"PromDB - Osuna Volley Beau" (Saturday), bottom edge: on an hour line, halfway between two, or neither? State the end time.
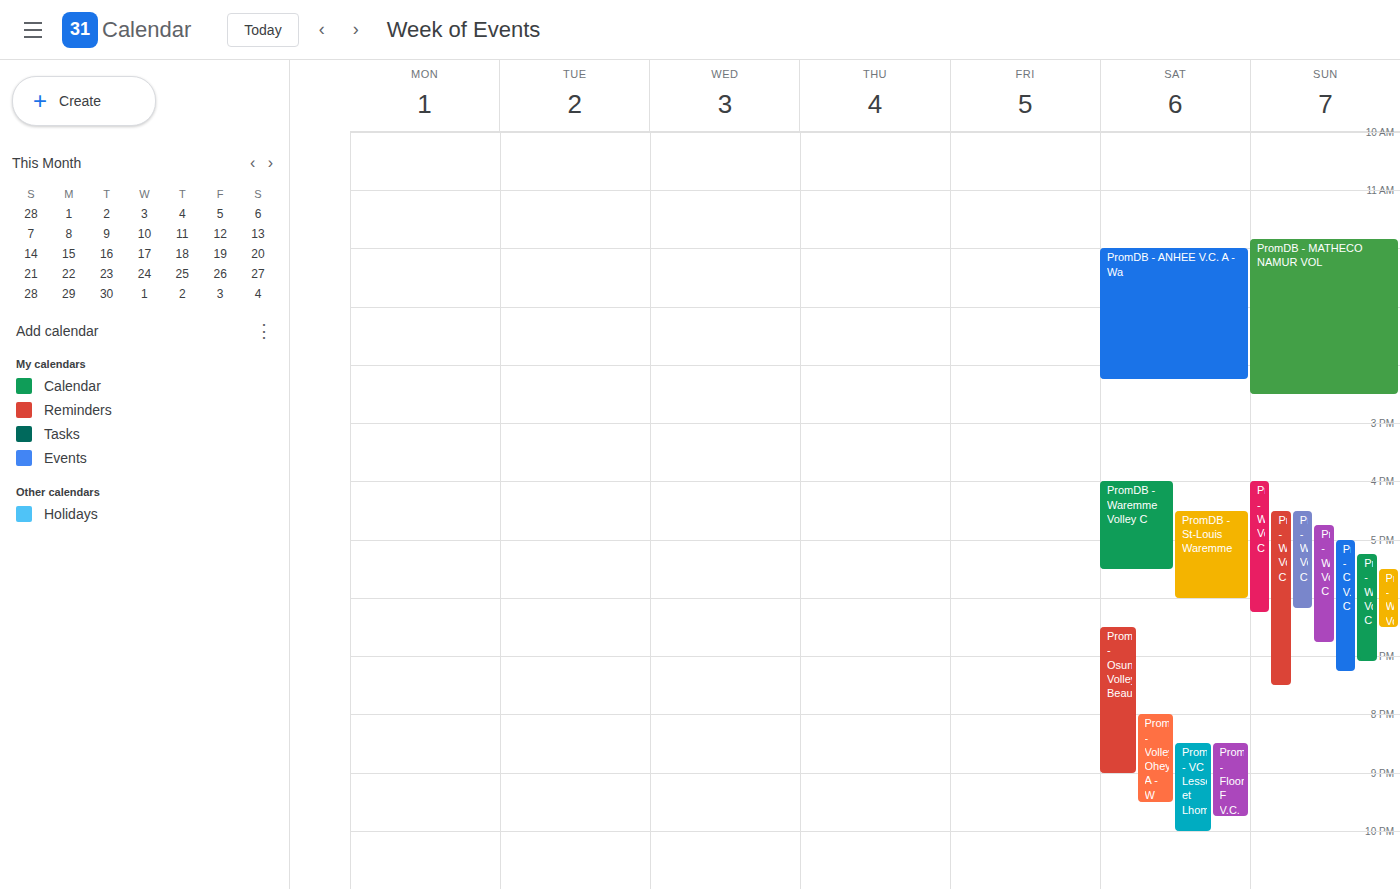
9:00 PM -- exactly on the 9 PM line.